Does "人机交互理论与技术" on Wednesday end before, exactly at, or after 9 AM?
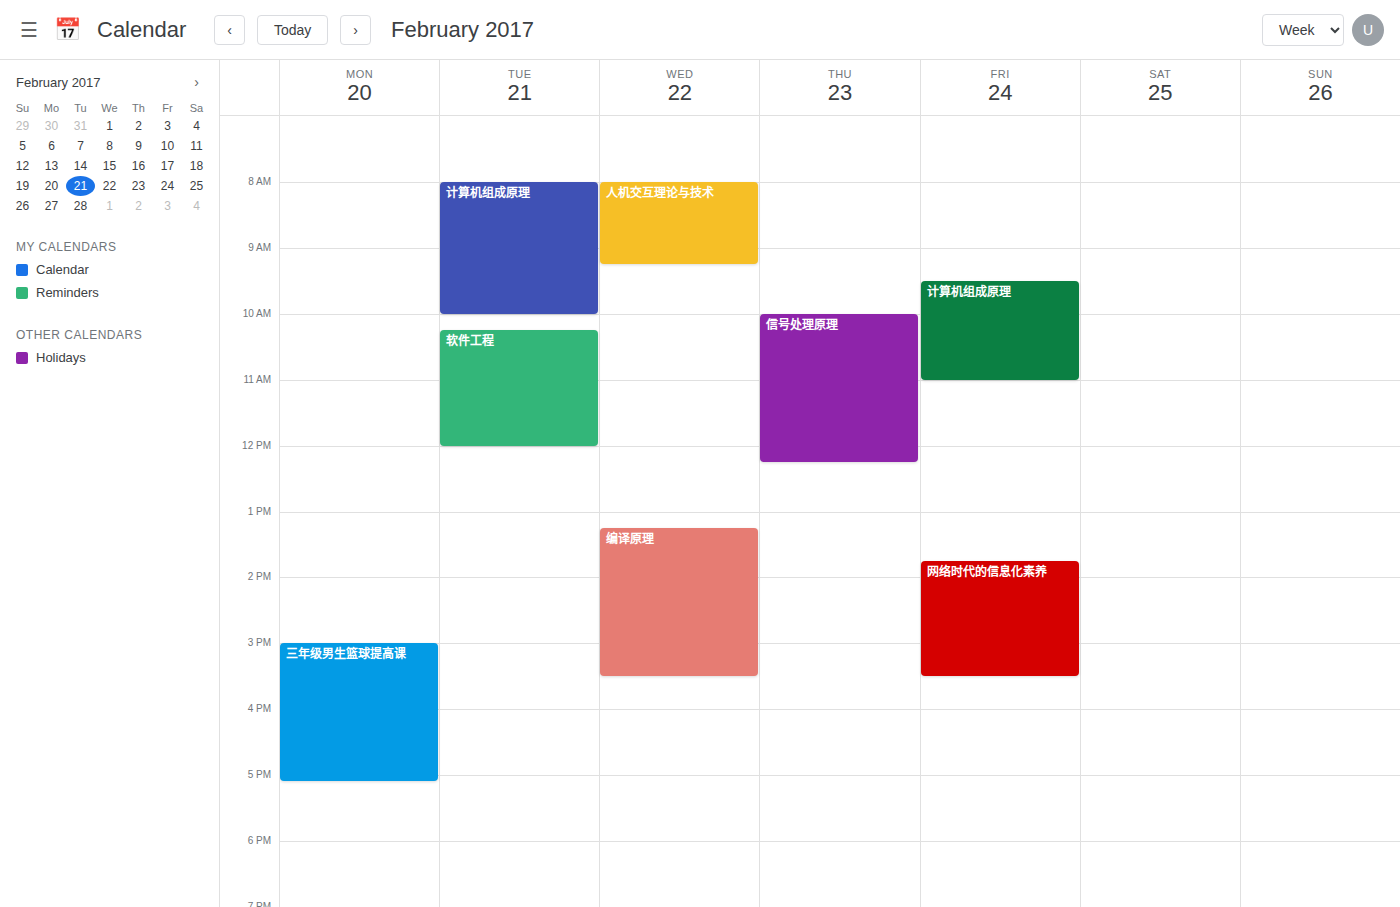
9:15 AM -- after 9 AM, 15 minutes below the 9 AM line.